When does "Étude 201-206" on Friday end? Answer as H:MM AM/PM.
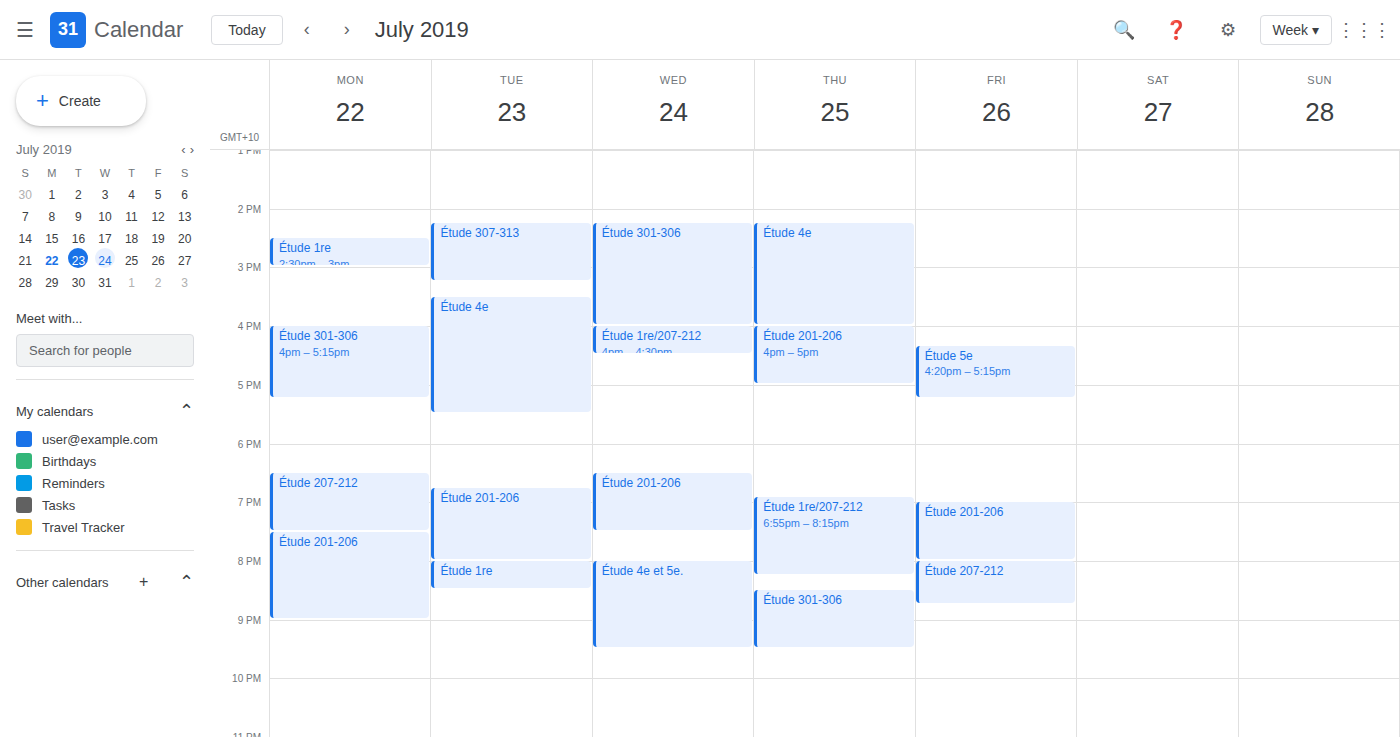
8:00 PM